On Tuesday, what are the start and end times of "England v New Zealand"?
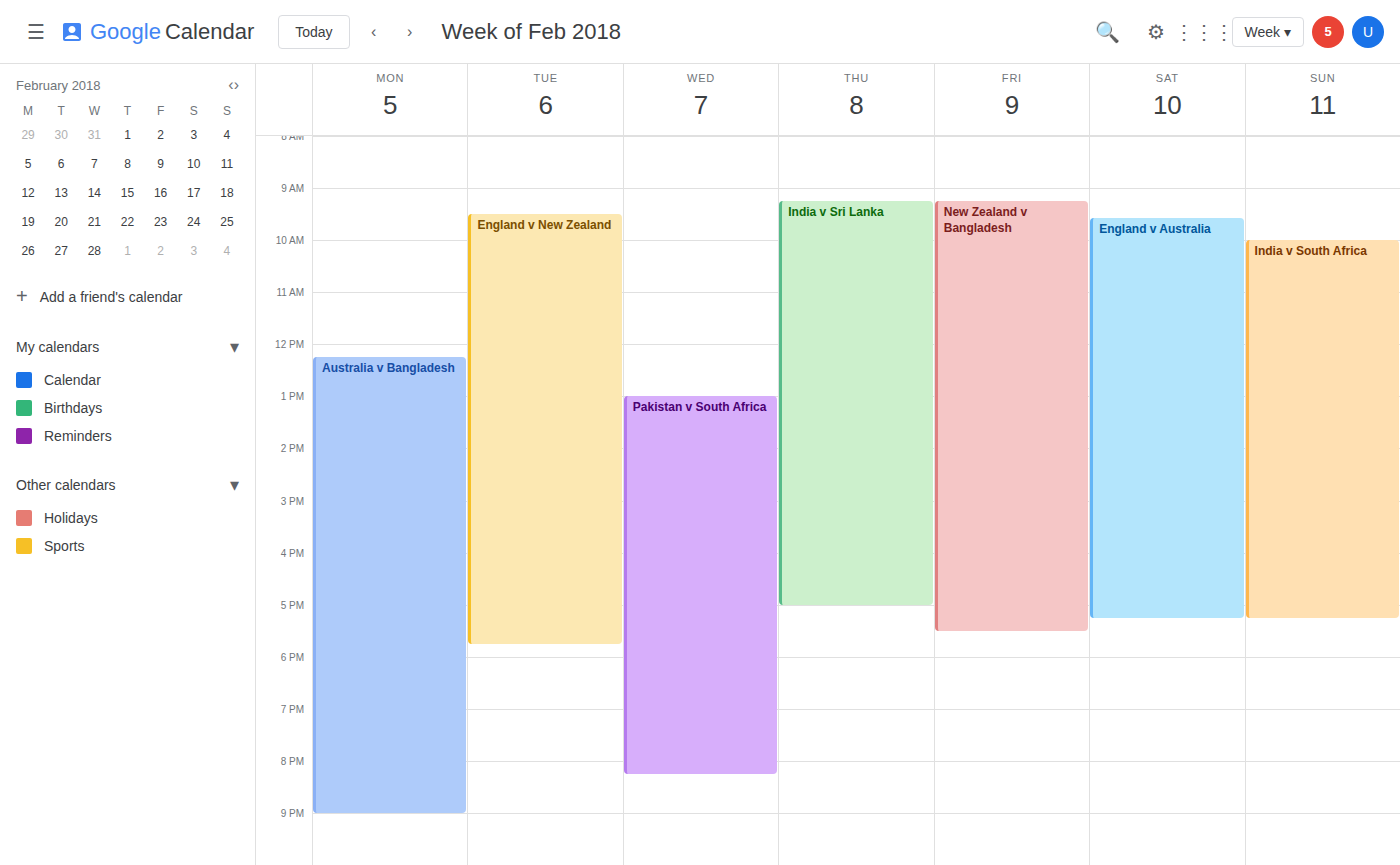
9:30 AM to 5:45 PM